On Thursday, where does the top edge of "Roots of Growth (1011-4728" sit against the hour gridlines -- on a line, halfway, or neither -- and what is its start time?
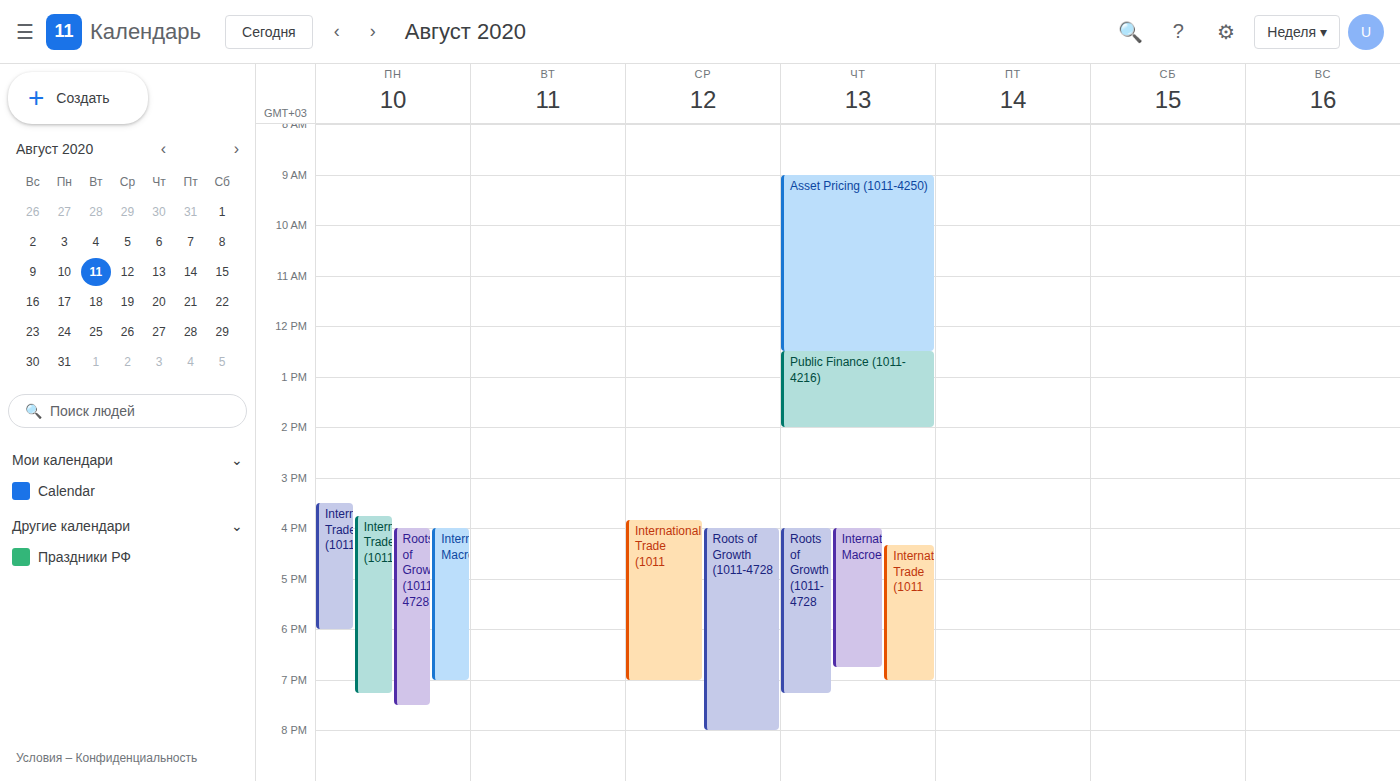
4:00 PM -- exactly on the 4 PM line.